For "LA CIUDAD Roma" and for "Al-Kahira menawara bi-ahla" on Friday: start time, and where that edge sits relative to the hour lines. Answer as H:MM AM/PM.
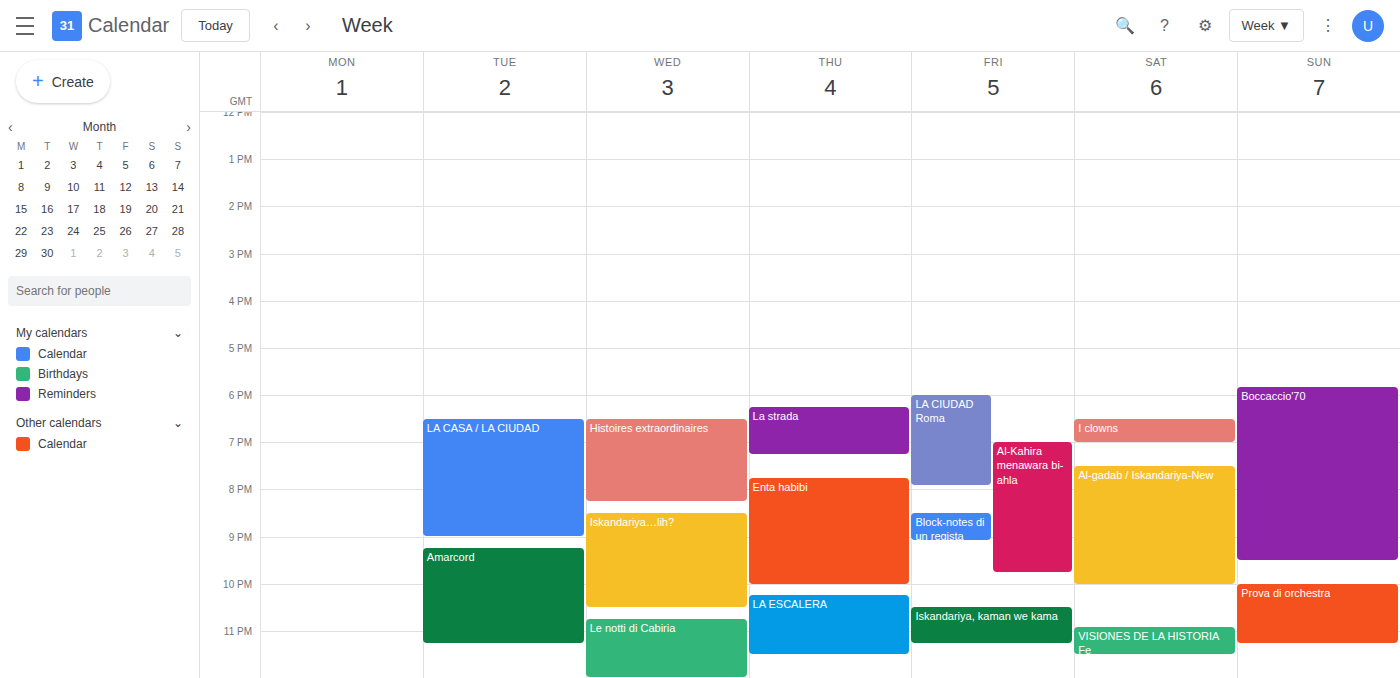
"LA CIUDAD Roma": 6:00 PM, exactly on the 6 PM line. "Al-Kahira menawara bi-ahla": 7:00 PM, exactly on the 7 PM line.